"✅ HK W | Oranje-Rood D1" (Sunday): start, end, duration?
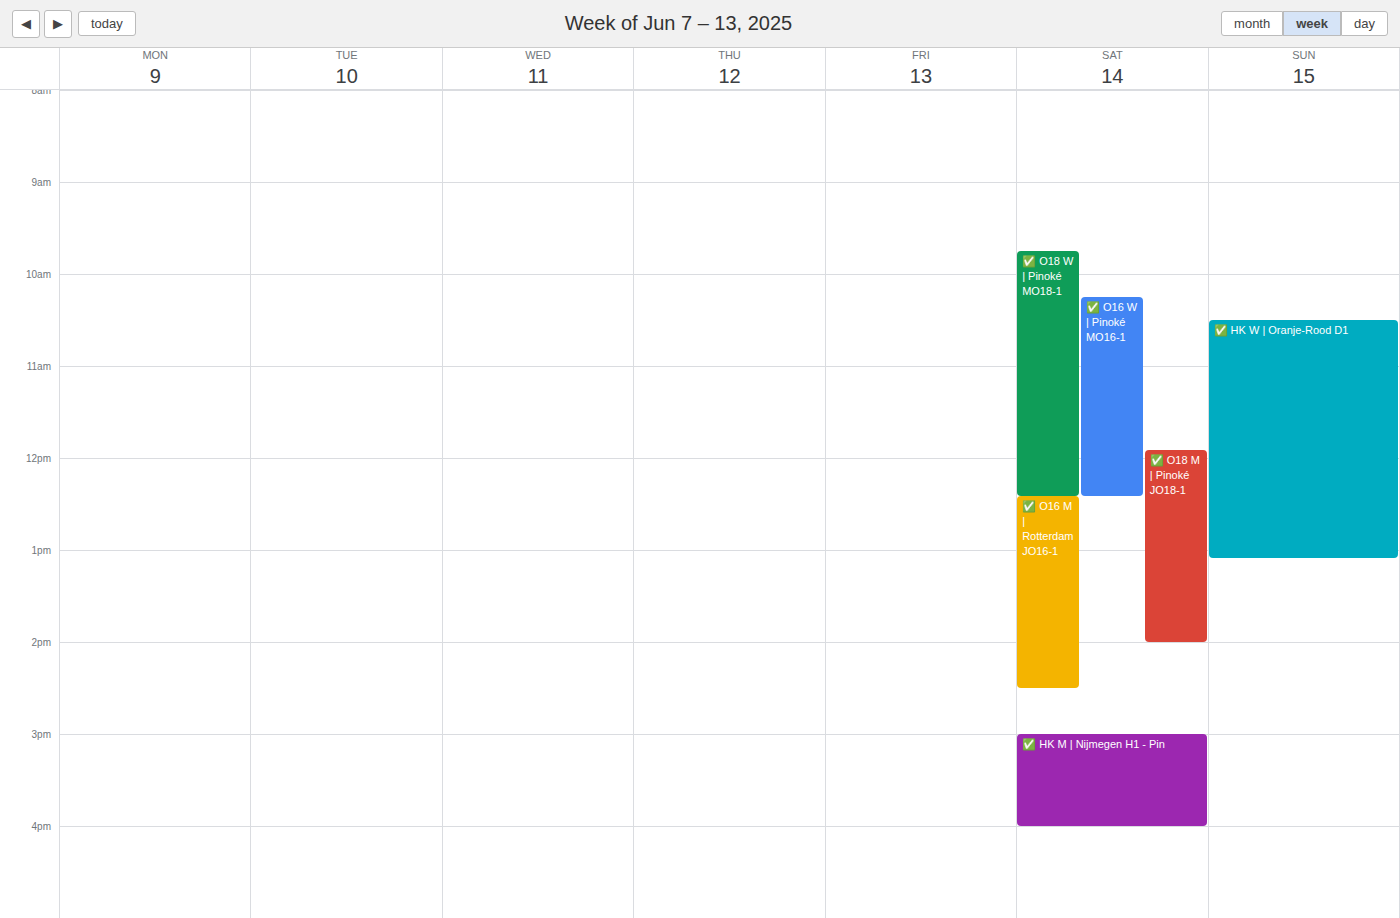
10:30 AM to 1:05 PM, 2 hours 35 minutes